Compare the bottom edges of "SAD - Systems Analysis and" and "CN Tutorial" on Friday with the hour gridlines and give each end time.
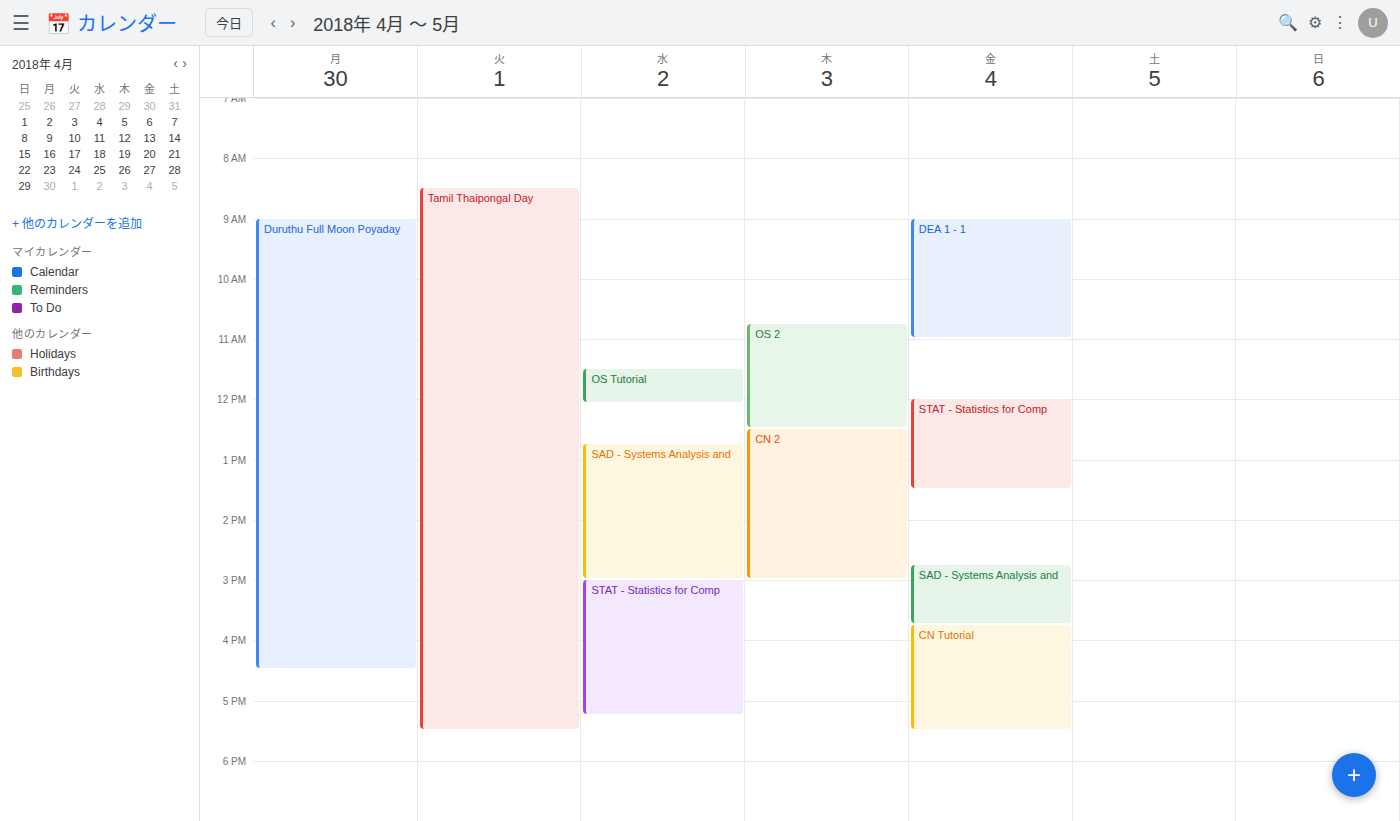
"SAD - Systems Analysis and": 3:45 PM, neither: three quarters of the way from the 3 PM line to the 4 PM line. "CN Tutorial": 5:30 PM, halfway between the 5 PM and 6 PM lines.